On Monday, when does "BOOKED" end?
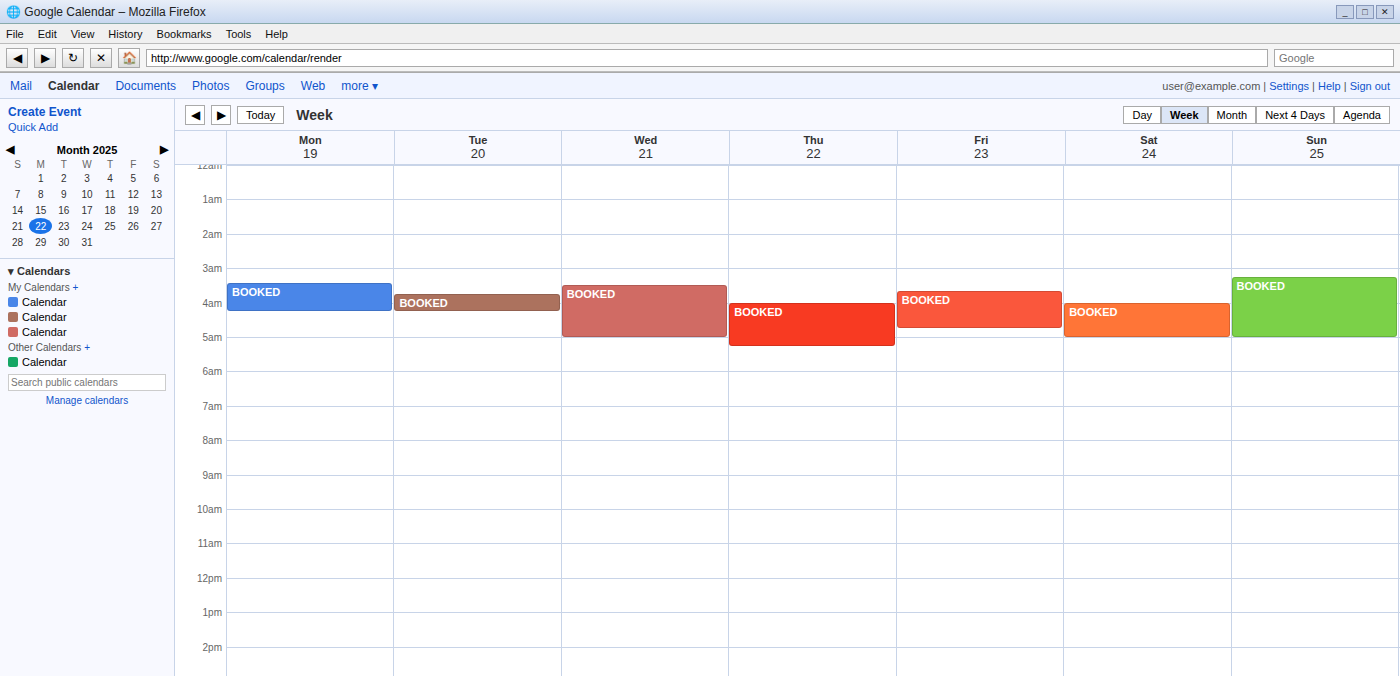
4:15 AM